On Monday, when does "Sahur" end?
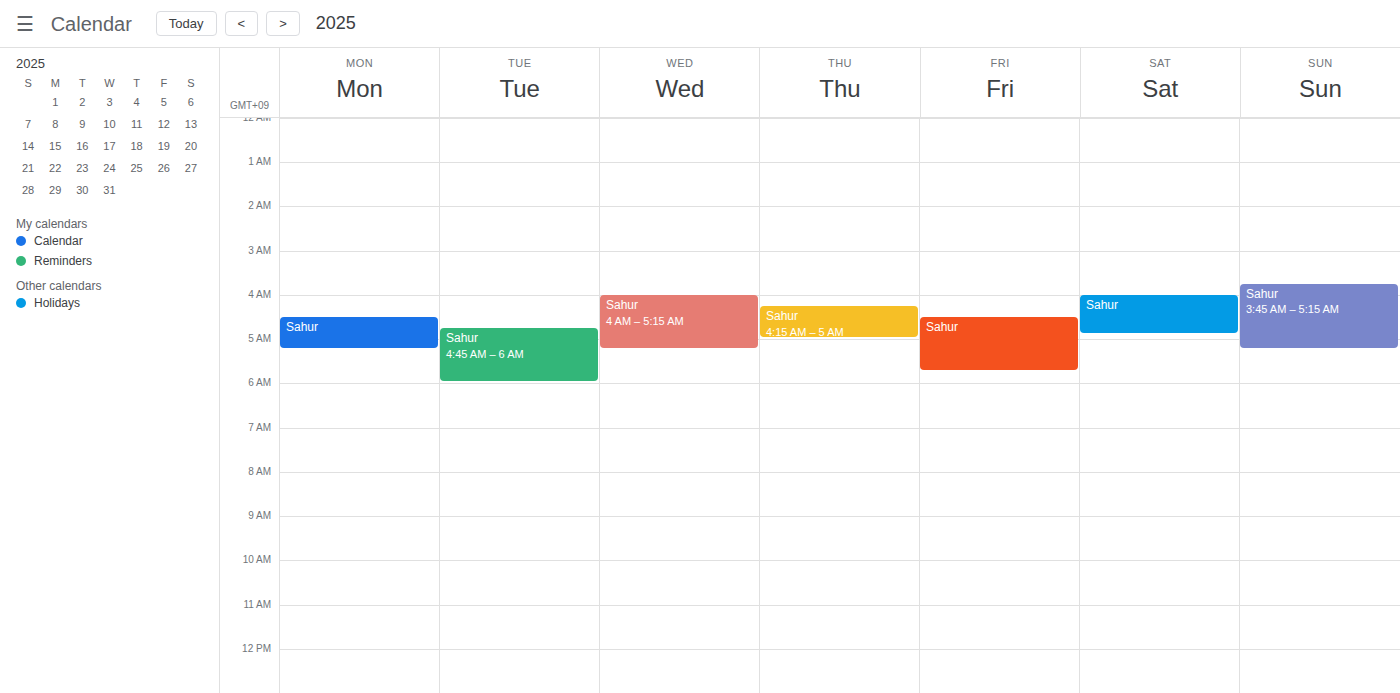
5:15 AM